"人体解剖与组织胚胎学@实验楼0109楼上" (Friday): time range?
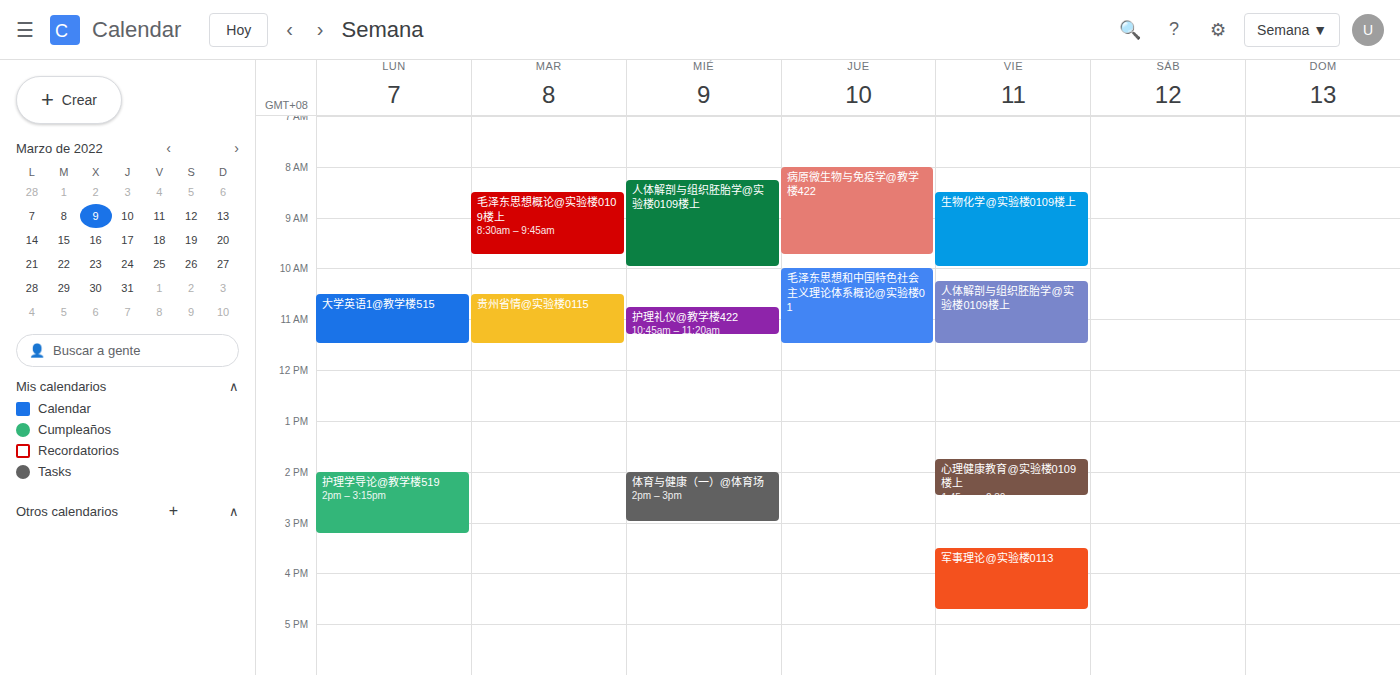
10:15 AM to 11:30 AM